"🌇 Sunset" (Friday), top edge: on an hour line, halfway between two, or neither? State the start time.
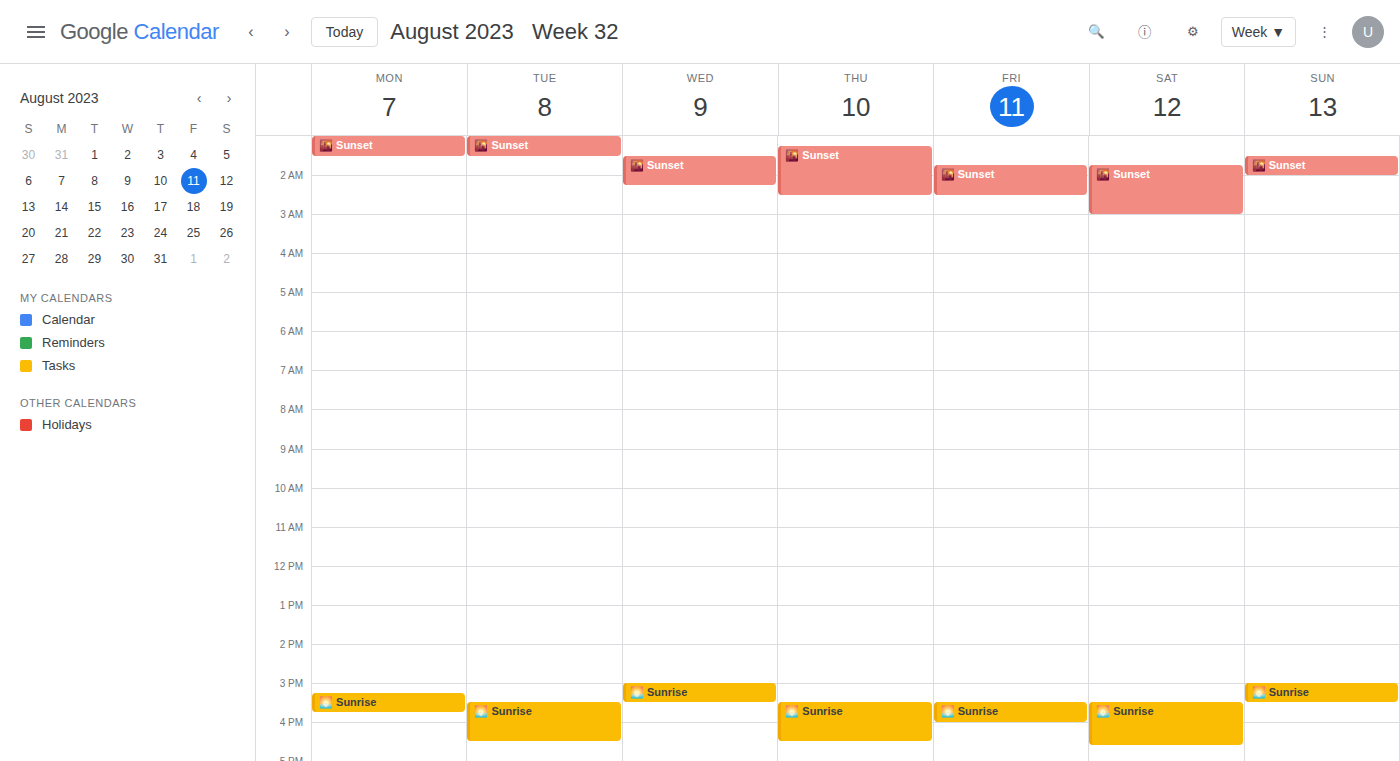
1:45 AM -- neither: three quarters of the way from the 1 AM line to the 2 AM line.